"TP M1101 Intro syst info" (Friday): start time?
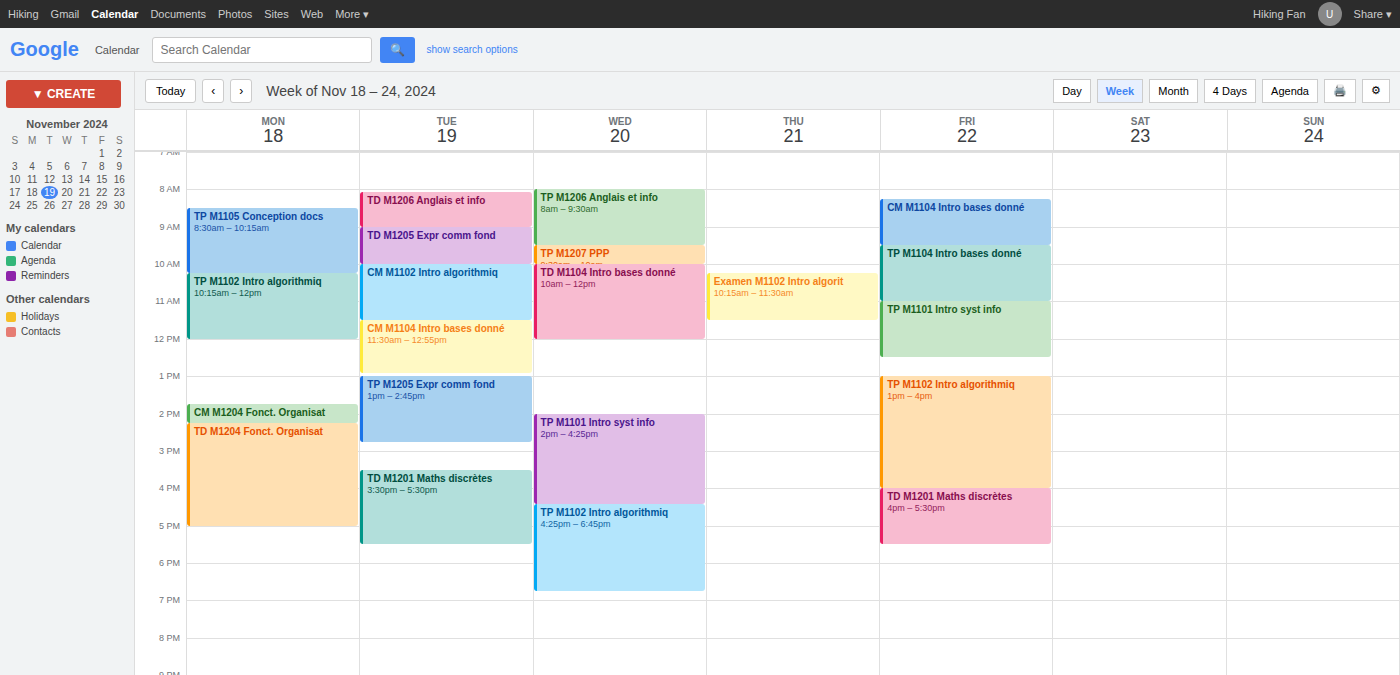
11:00 AM